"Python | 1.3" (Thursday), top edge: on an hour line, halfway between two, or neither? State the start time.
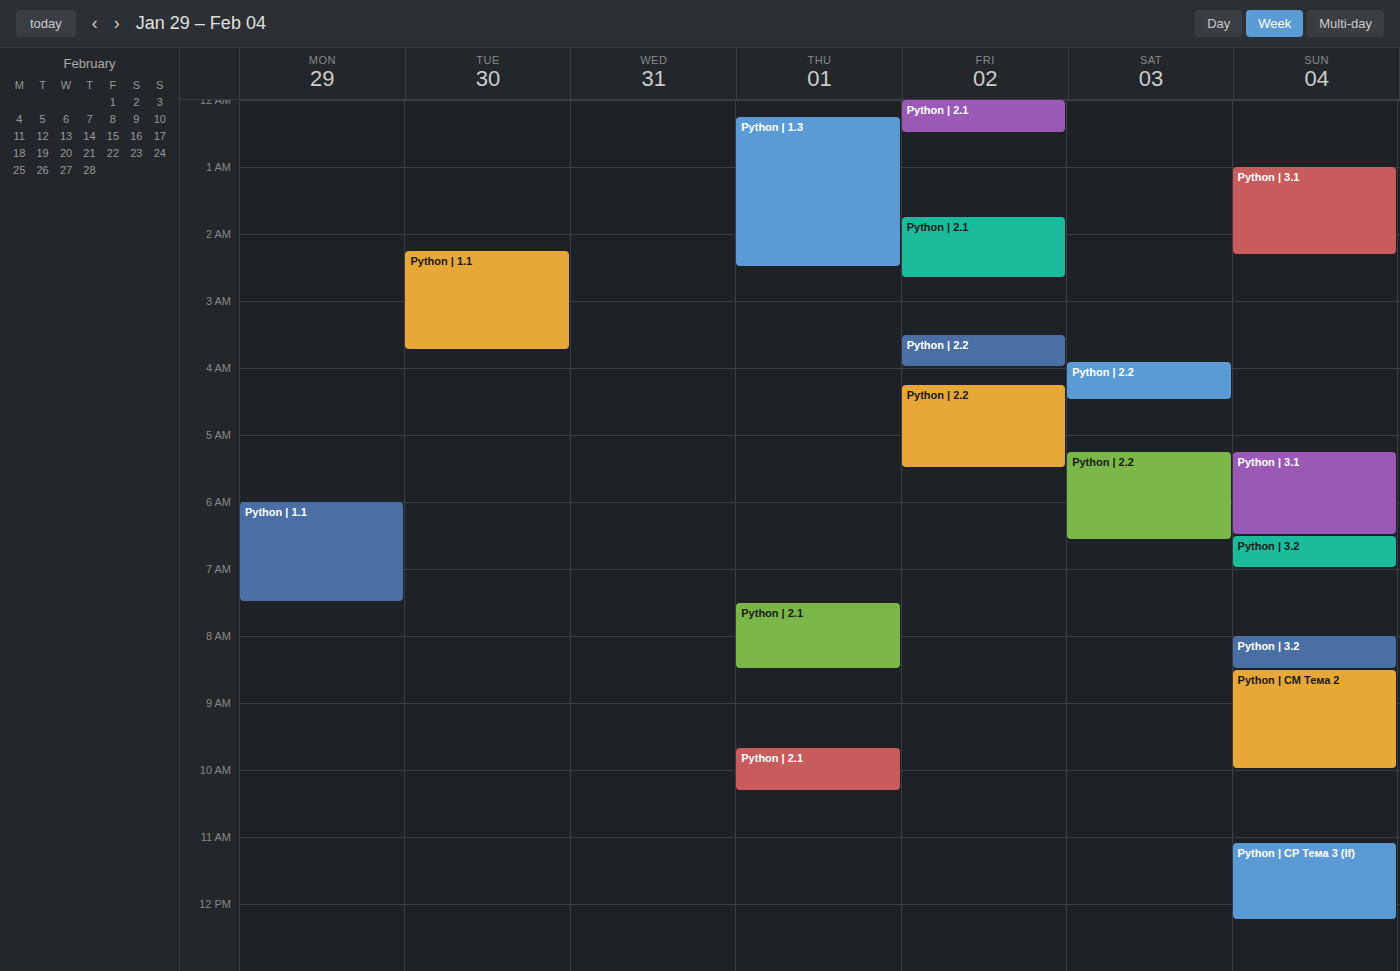
12:15 AM -- neither: a quarter of the way from the 12 AM line to the 1 AM line.